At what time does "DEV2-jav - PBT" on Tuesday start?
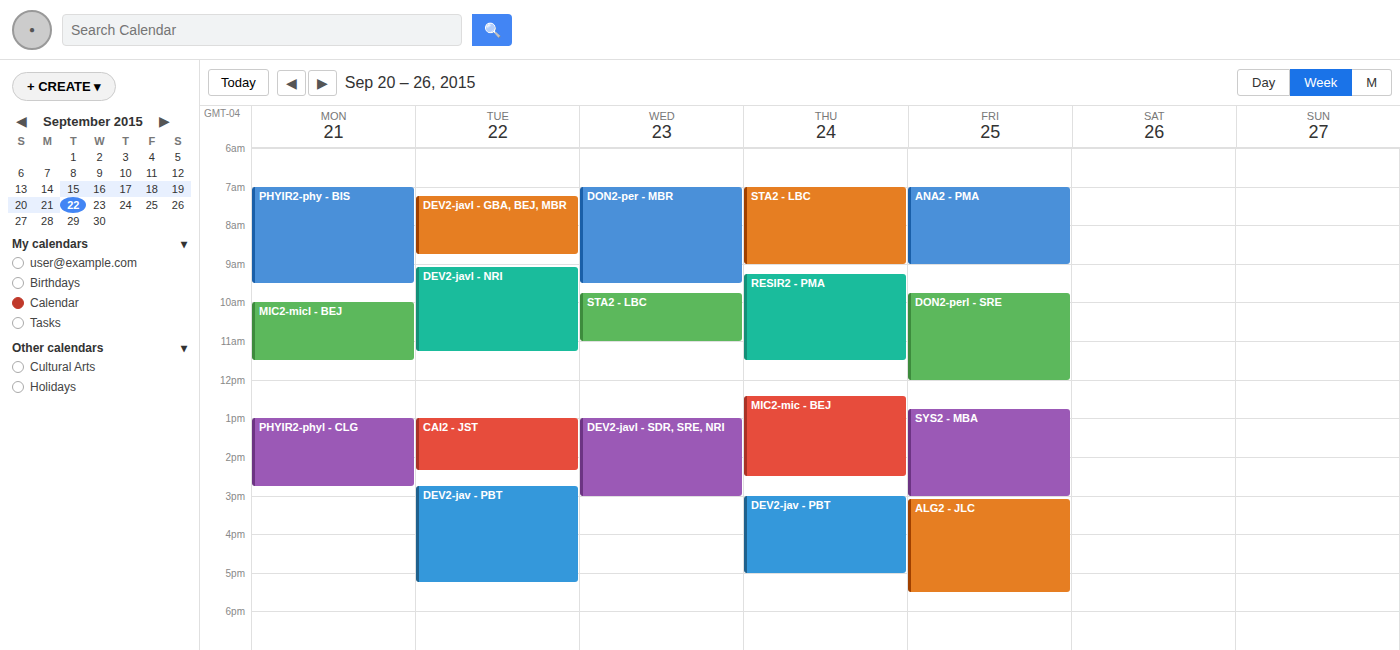
2:45 PM